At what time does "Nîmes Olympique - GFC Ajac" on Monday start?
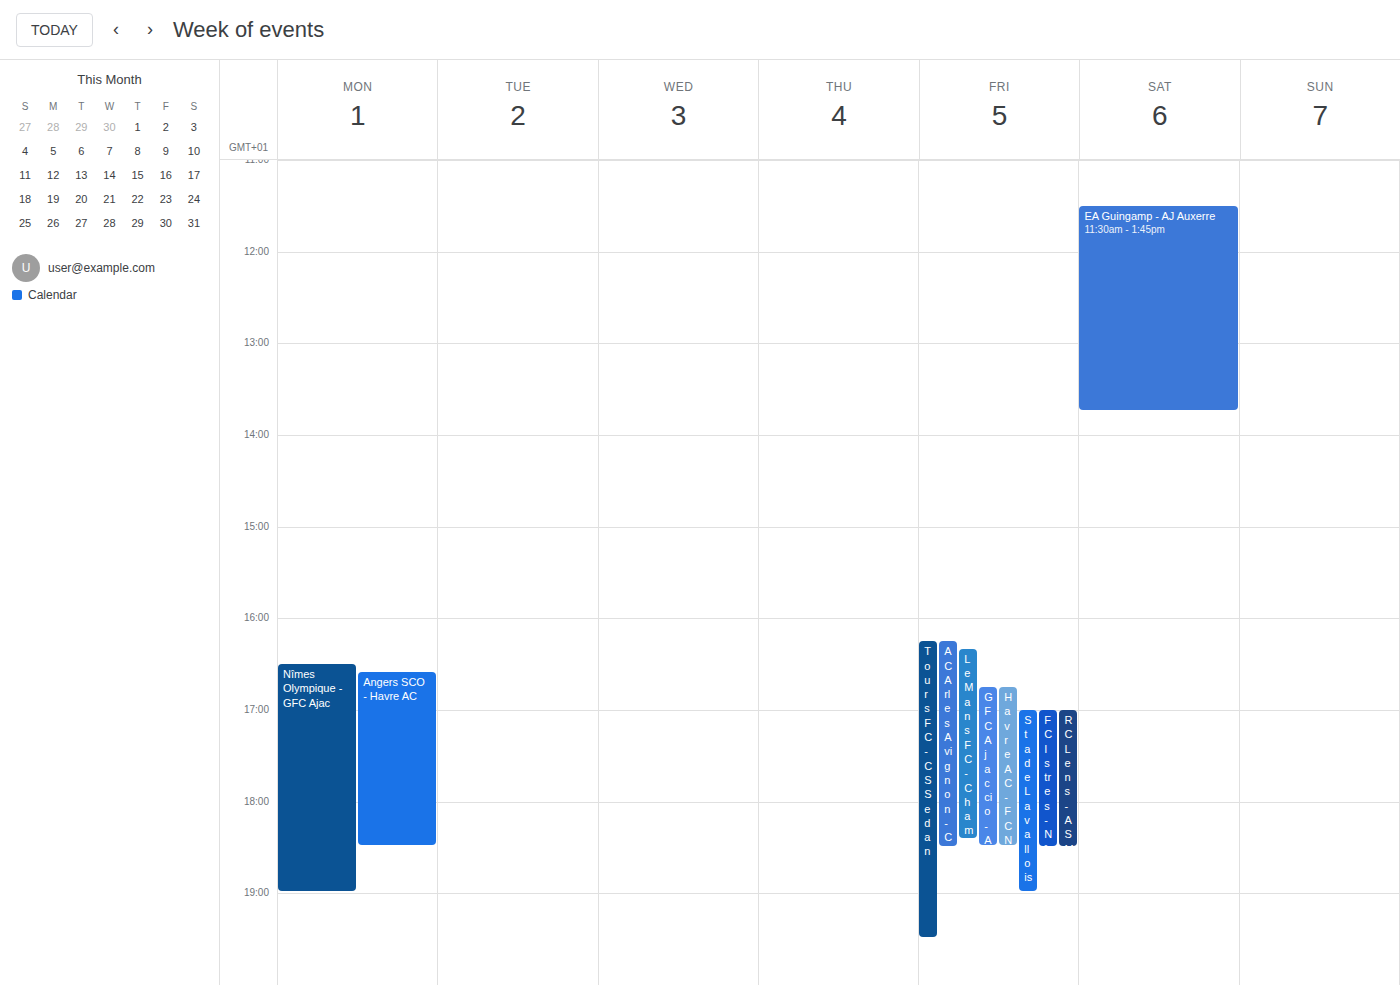
4:30 PM